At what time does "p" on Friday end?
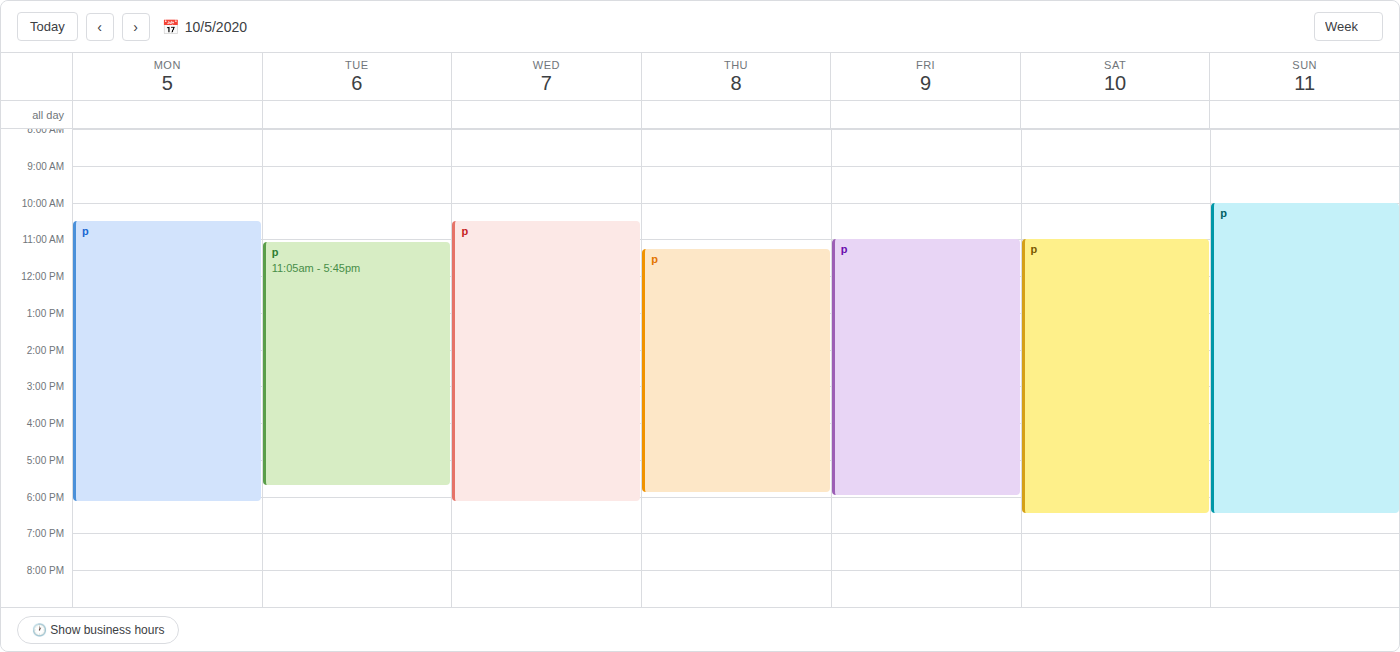
6:00 PM